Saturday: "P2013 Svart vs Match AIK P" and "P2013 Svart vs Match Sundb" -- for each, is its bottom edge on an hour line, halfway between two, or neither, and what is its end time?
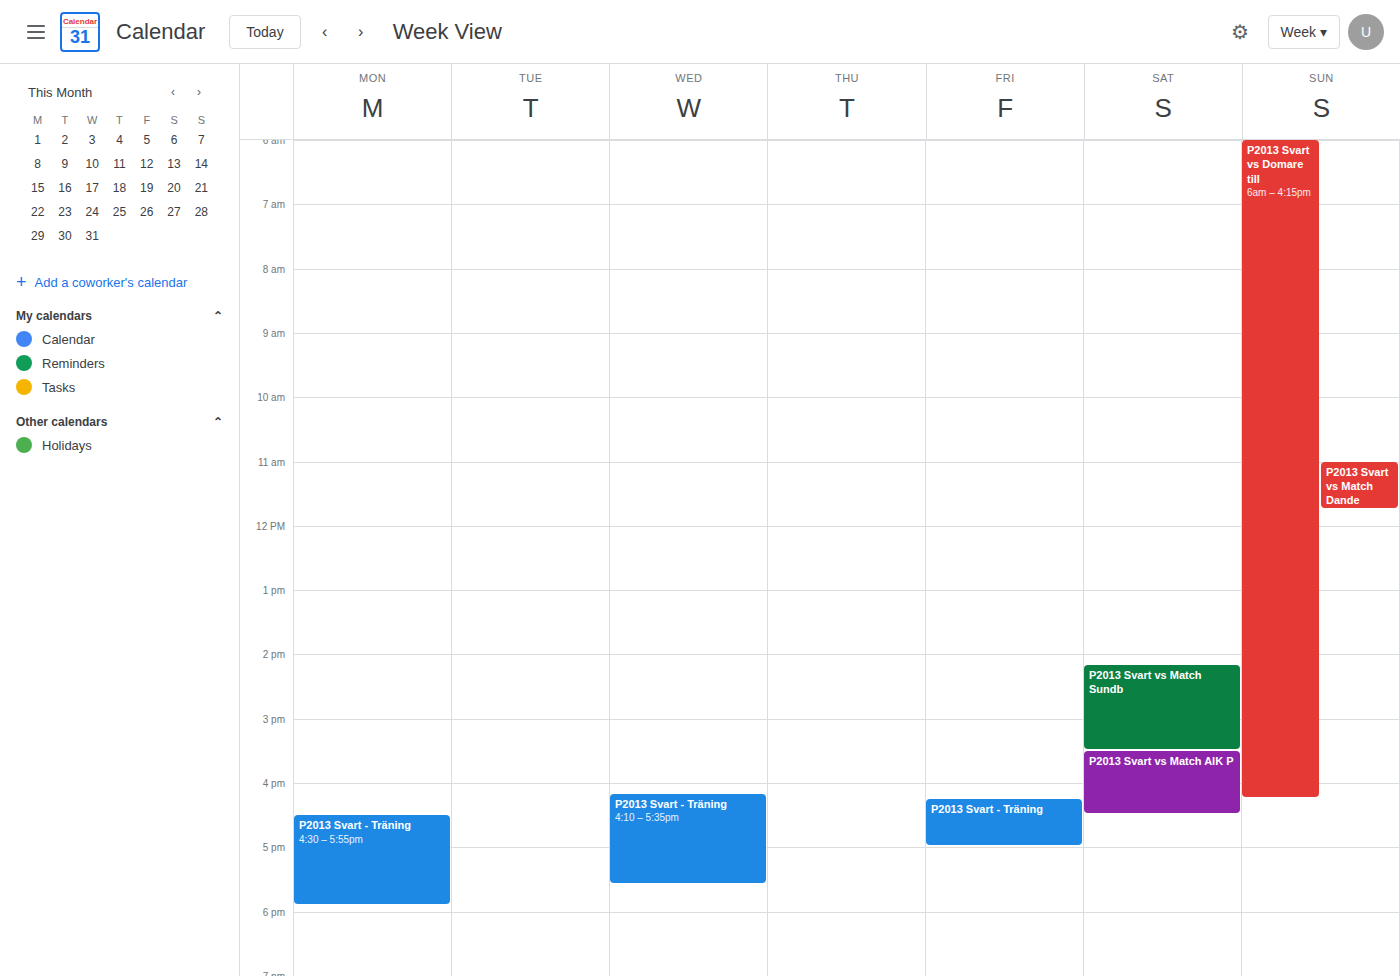
"P2013 Svart vs Match AIK P": 4:30 PM, halfway between the 4 PM and 5 PM lines. "P2013 Svart vs Match Sundb": 3:30 PM, halfway between the 3 PM and 4 PM lines.